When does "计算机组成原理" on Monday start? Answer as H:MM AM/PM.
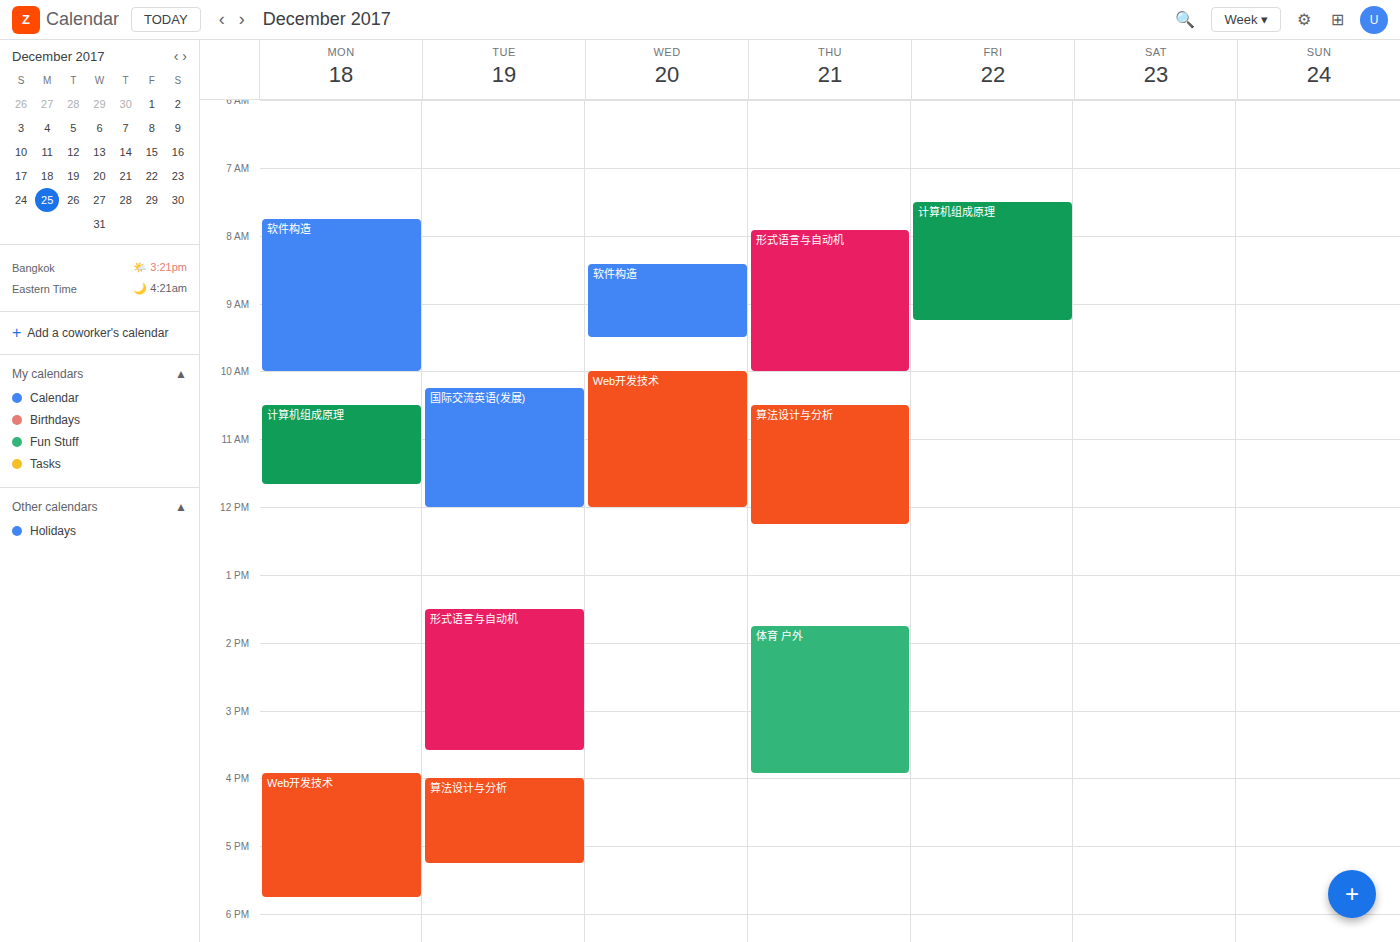
10:30 AM